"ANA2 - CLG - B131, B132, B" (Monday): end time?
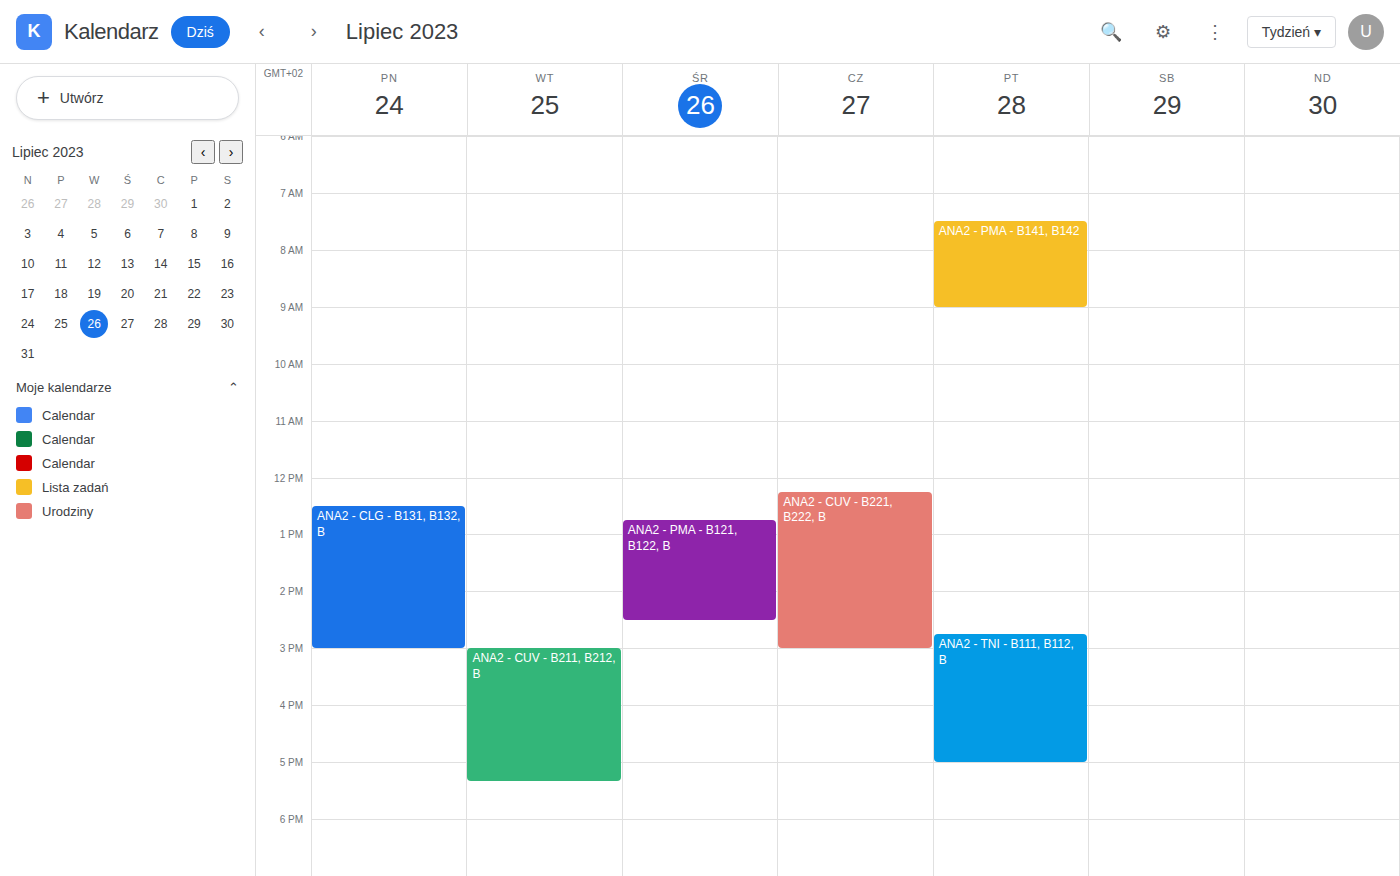
3:00 PM